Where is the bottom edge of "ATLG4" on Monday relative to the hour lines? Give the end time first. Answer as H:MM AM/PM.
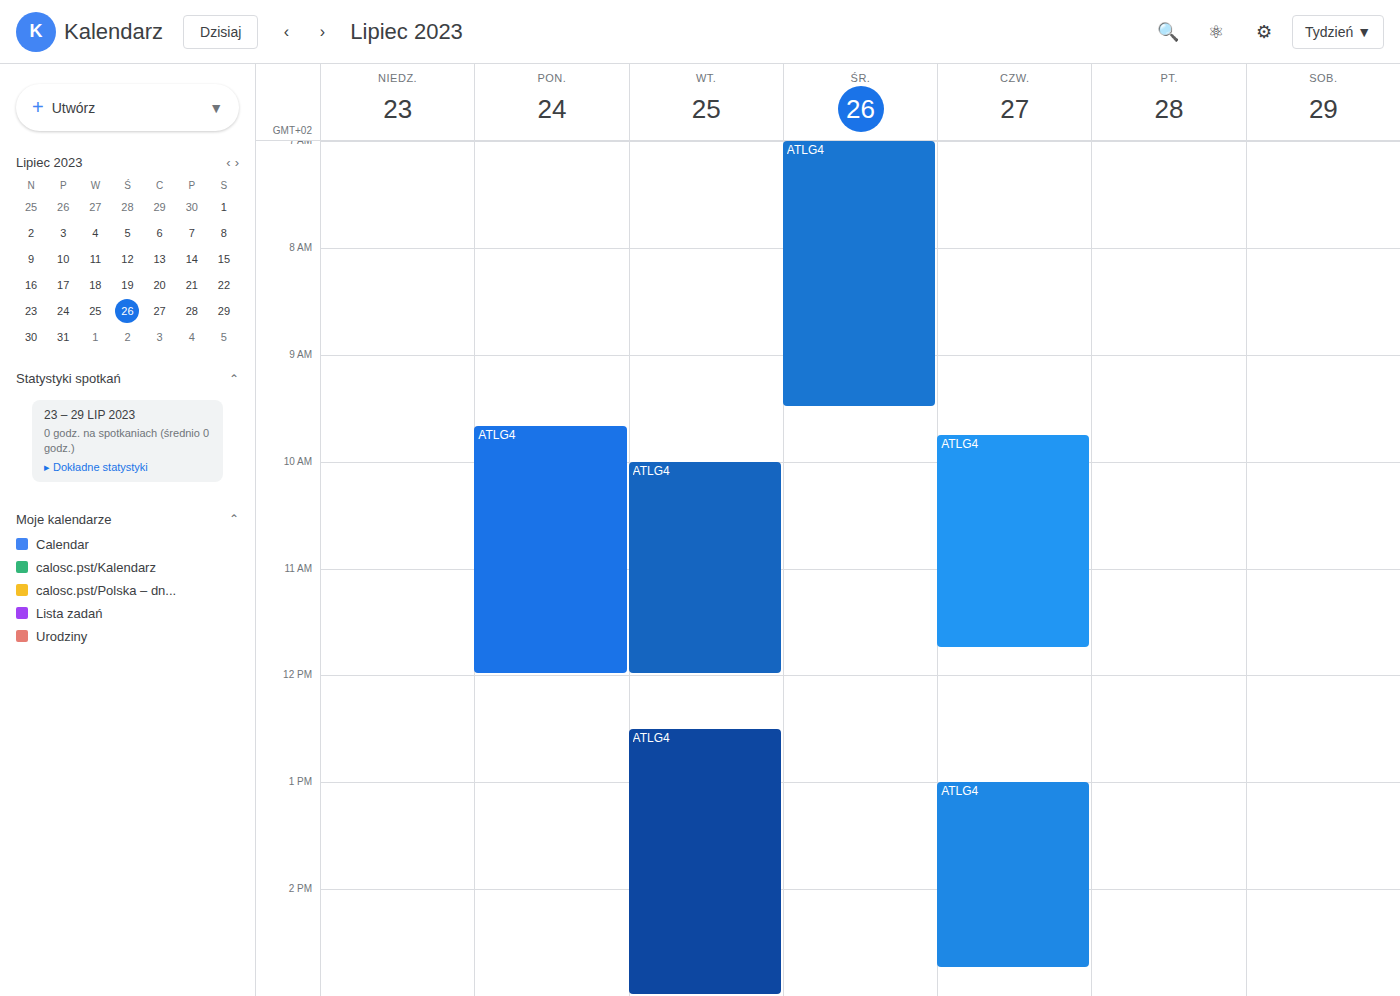
12:00 PM -- exactly on the 12 PM line.